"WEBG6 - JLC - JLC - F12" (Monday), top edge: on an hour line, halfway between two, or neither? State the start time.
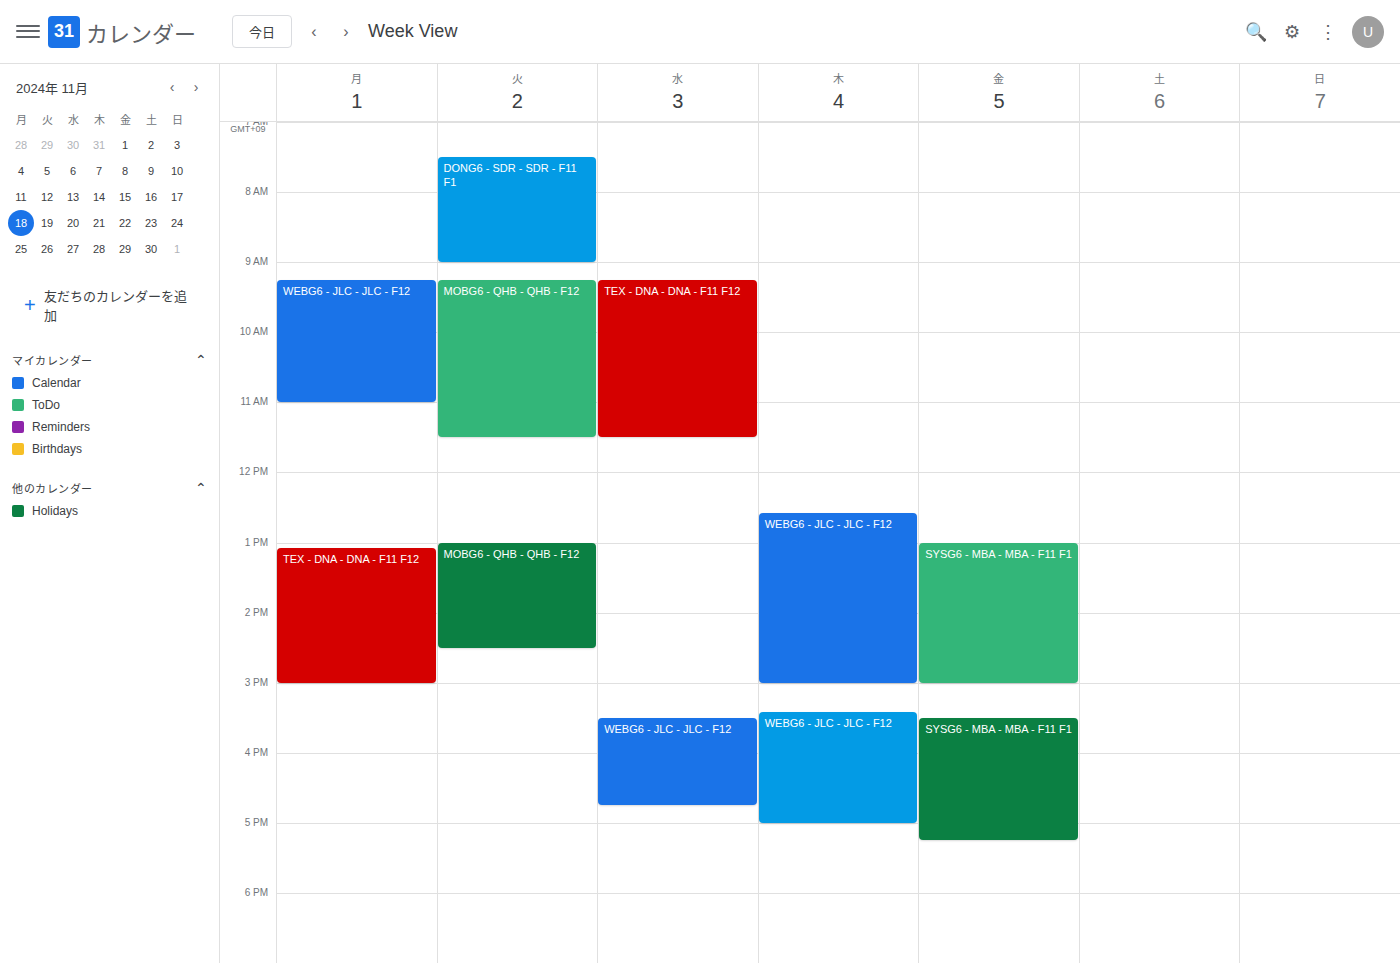
9:15 AM -- neither: a quarter of the way from the 9 AM line to the 10 AM line.